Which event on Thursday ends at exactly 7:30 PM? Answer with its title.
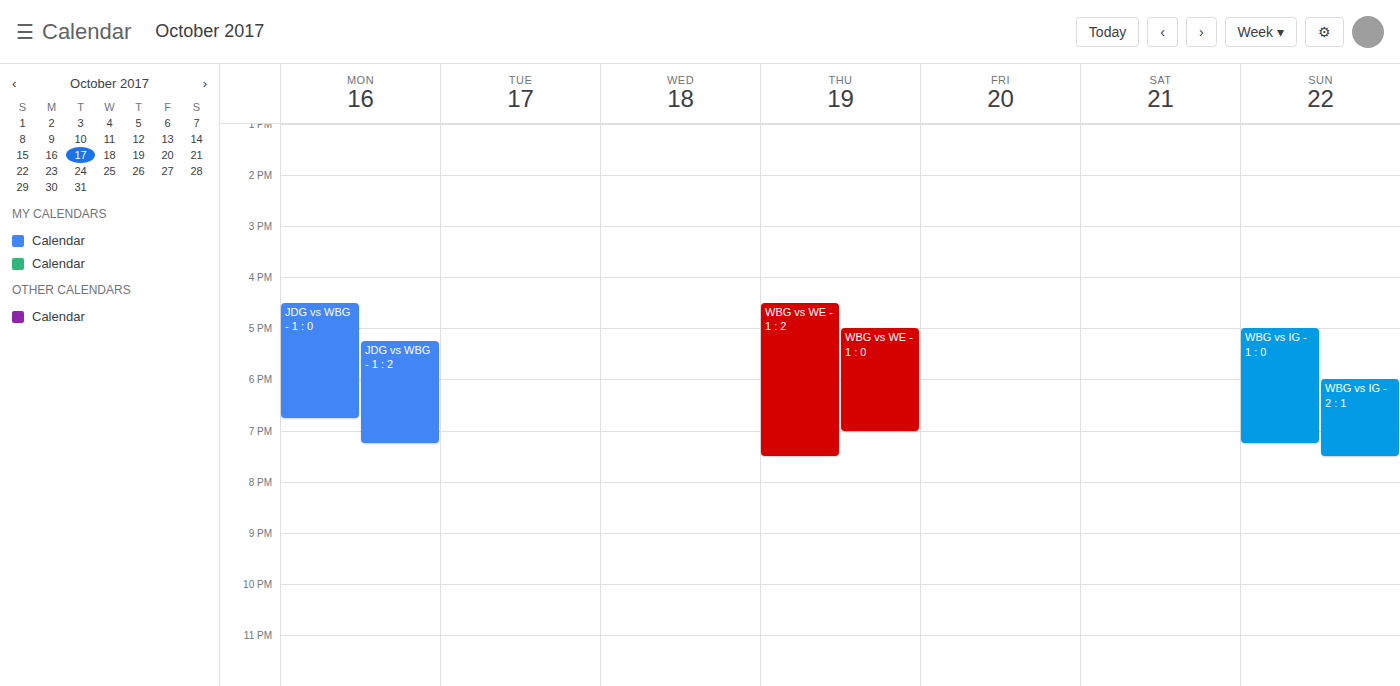
"WBG vs WE - 1 : 2"